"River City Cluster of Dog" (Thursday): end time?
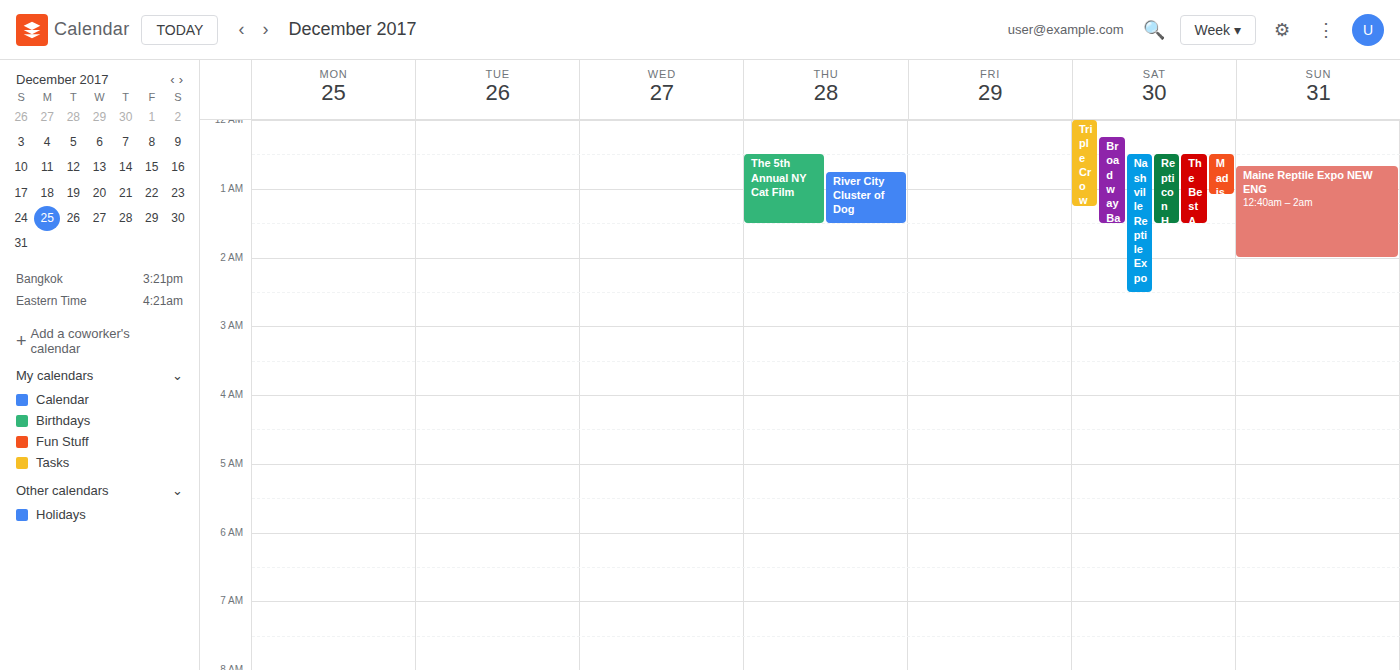
1:30 AM